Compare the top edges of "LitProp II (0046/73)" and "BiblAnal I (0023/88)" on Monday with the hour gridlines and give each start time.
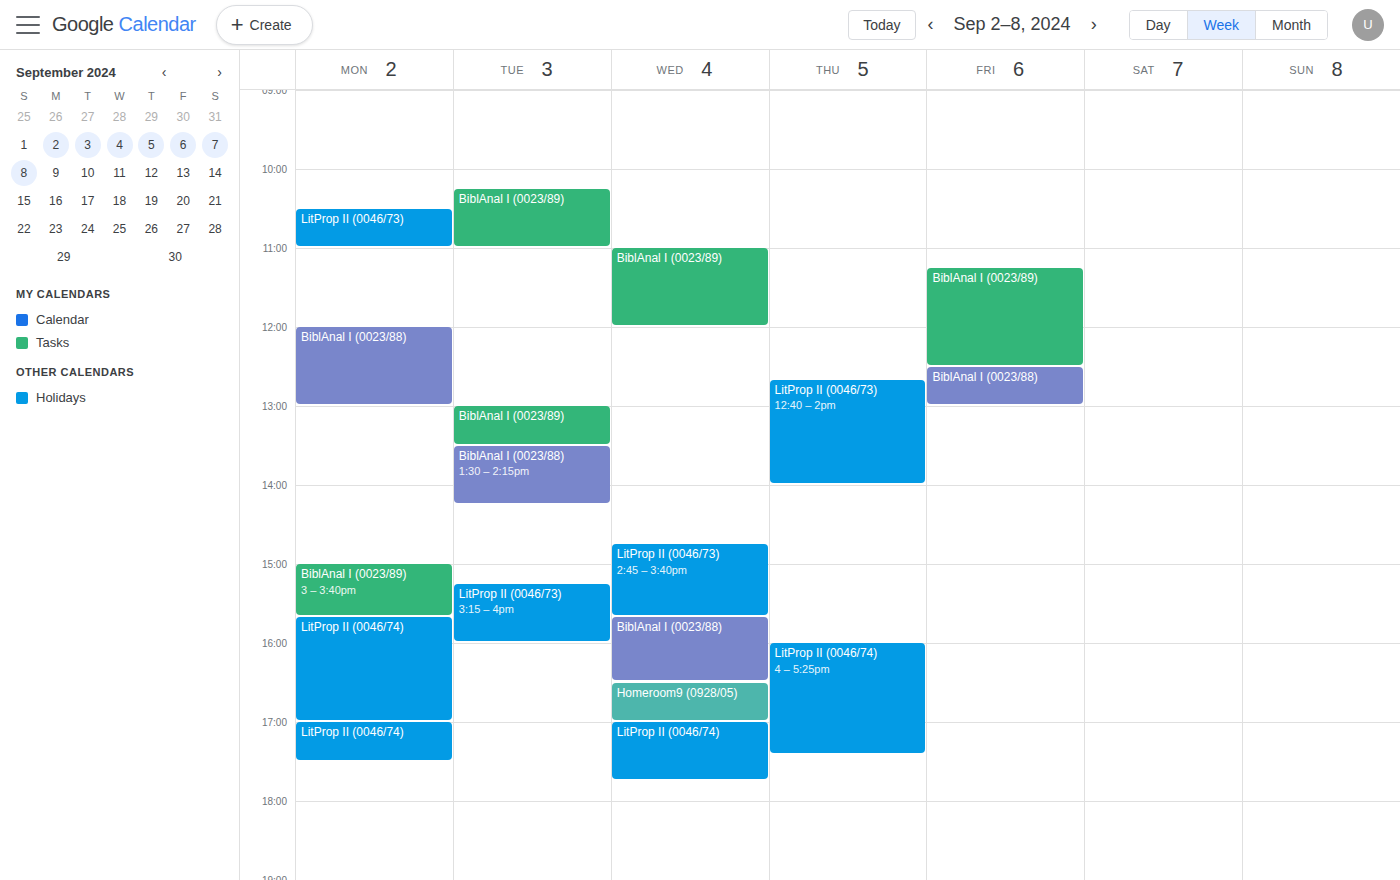
"LitProp II (0046/73)": 10:30 AM, halfway between the 10 AM and 11 AM lines. "BiblAnal I (0023/88)": 12:00 PM, exactly on the 12 PM line.